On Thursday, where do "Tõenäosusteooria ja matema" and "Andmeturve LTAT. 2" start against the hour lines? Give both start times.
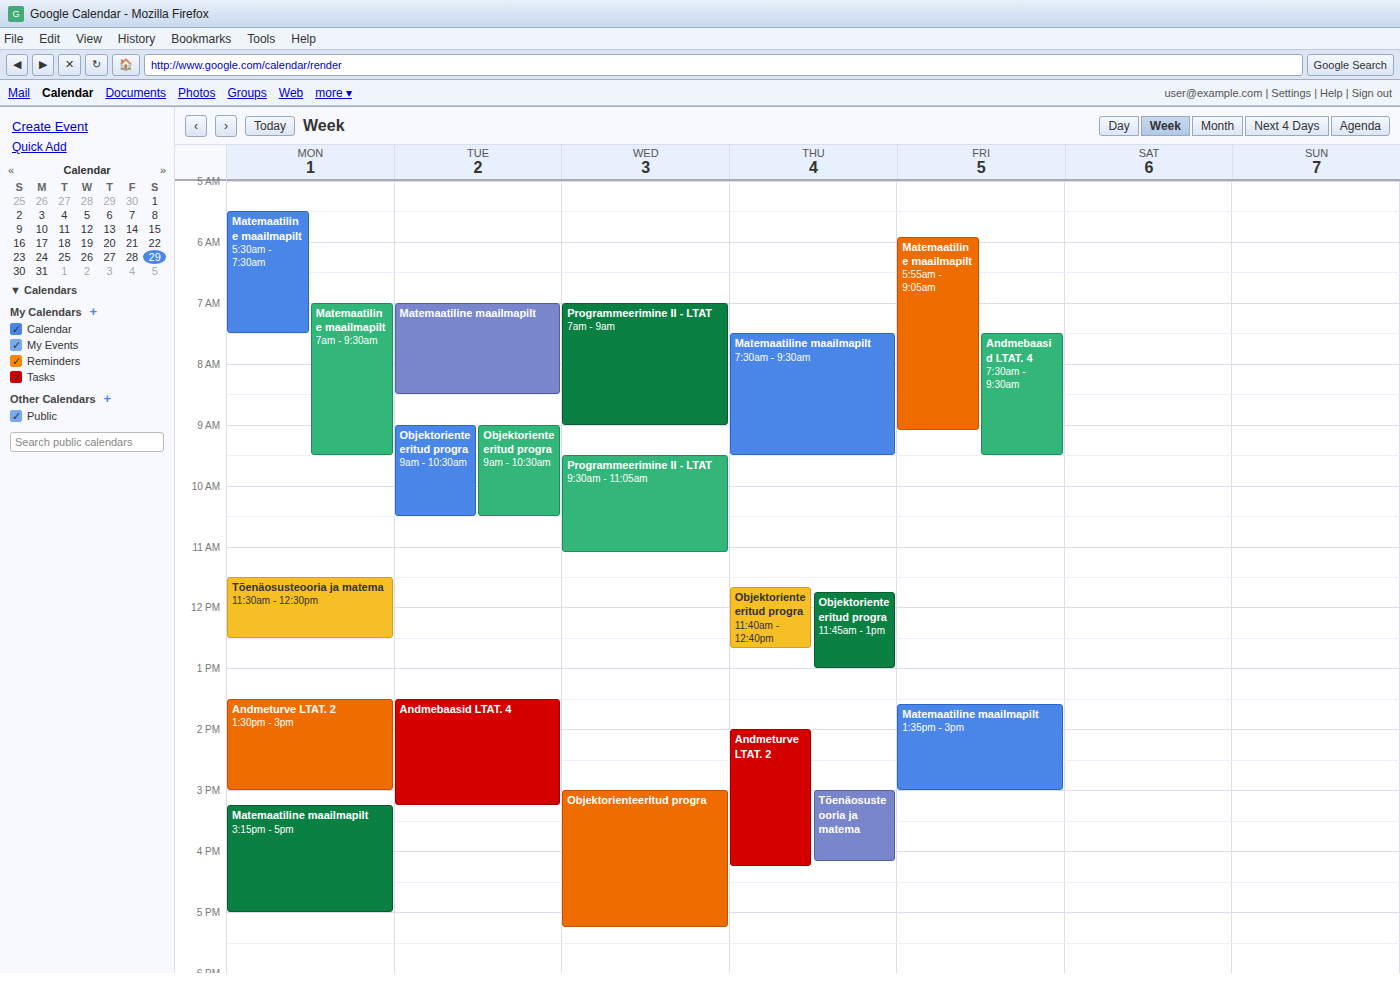
"Tõenäosusteooria ja matema": 3:00 PM, exactly on the 3 PM line. "Andmeturve LTAT. 2": 2:00 PM, exactly on the 2 PM line.